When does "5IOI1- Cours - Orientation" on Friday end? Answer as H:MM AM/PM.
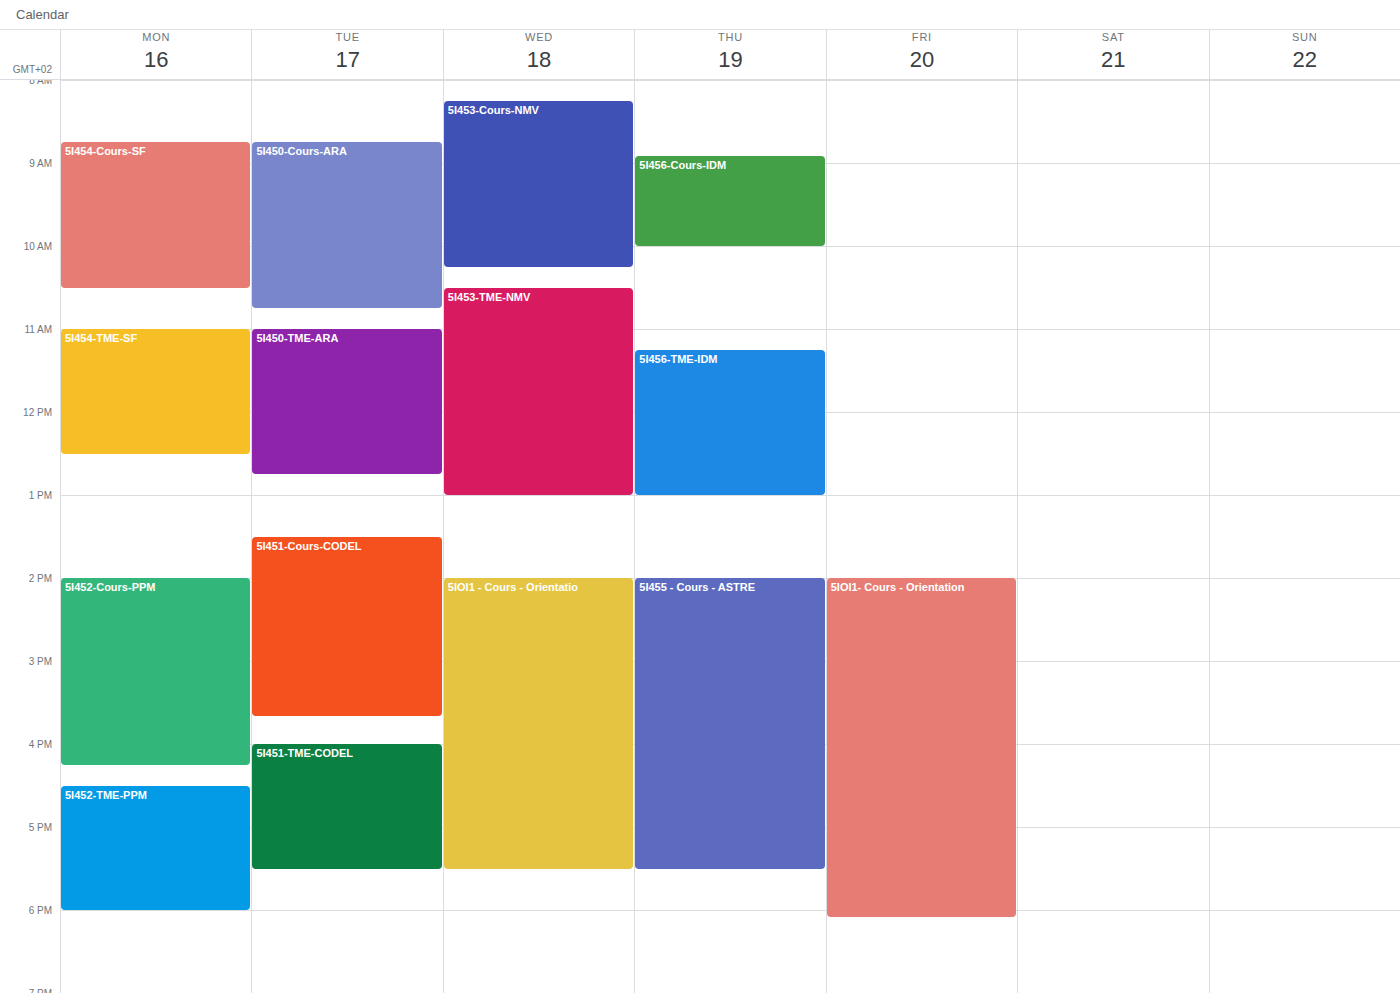
6:05 PM